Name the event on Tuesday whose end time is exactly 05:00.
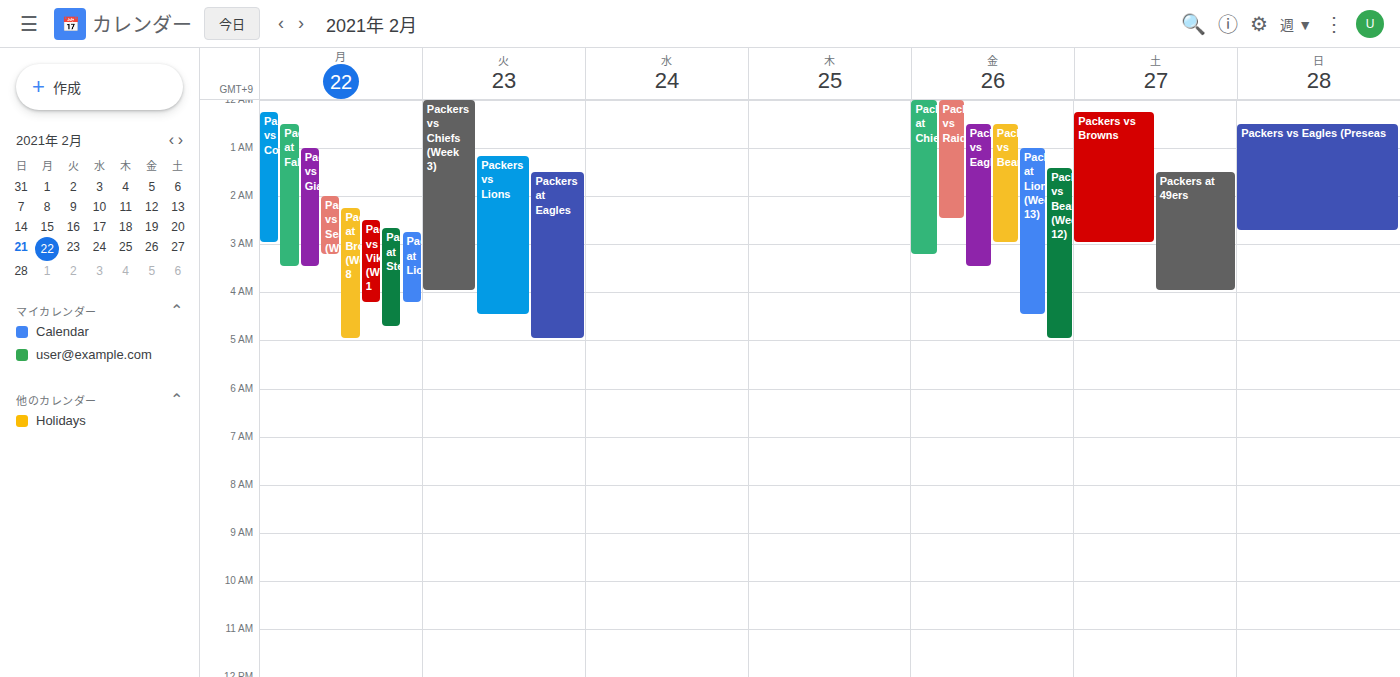
"Packers at Eagles"